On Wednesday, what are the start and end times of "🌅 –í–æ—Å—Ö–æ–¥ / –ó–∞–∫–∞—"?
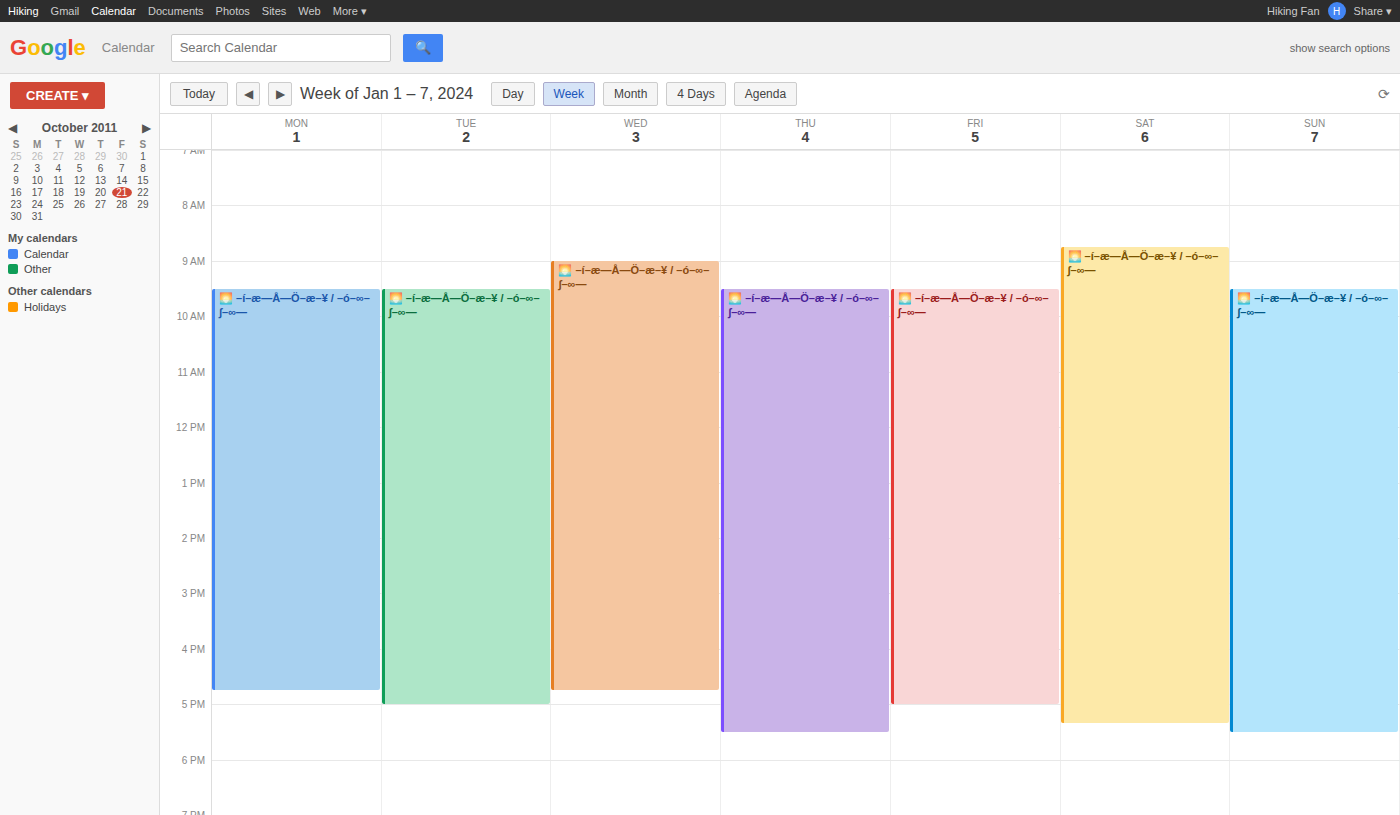
9:00 AM to 4:45 PM